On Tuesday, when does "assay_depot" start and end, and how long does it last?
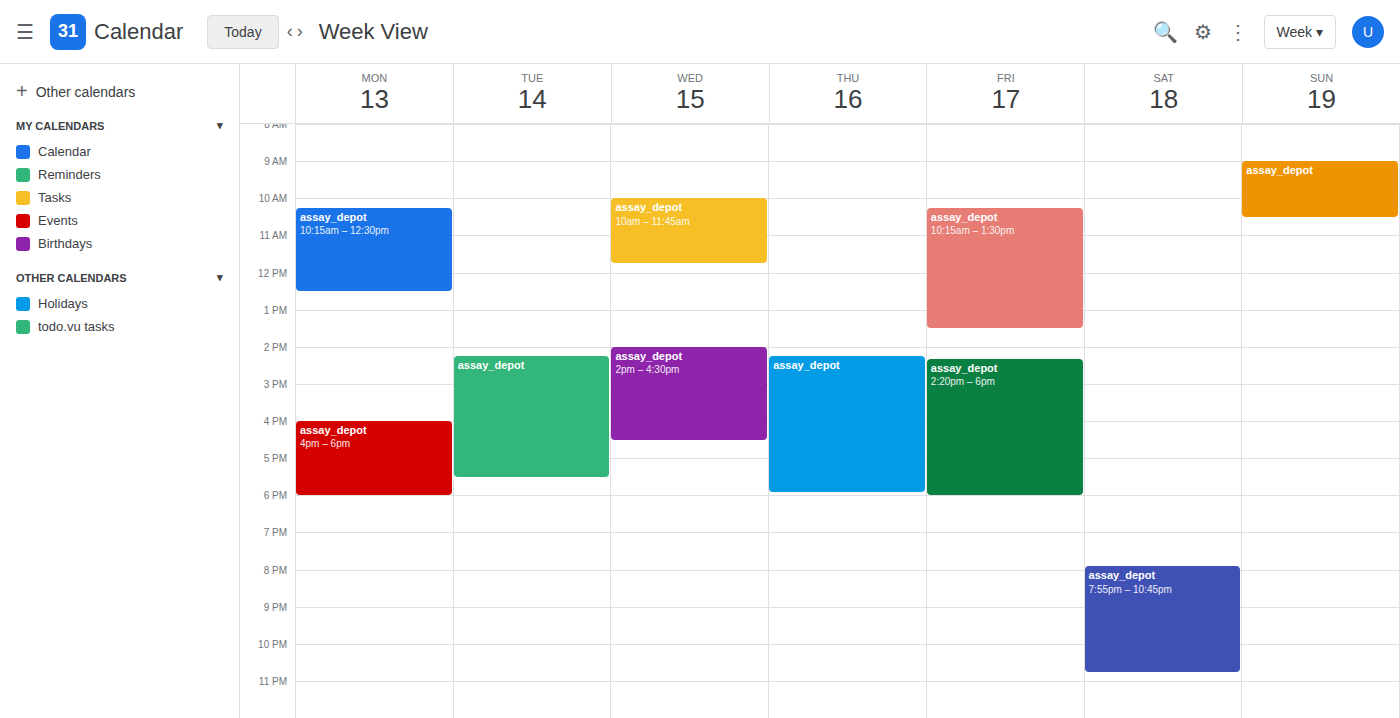
2:15 PM to 5:30 PM, 3 hours 15 minutes